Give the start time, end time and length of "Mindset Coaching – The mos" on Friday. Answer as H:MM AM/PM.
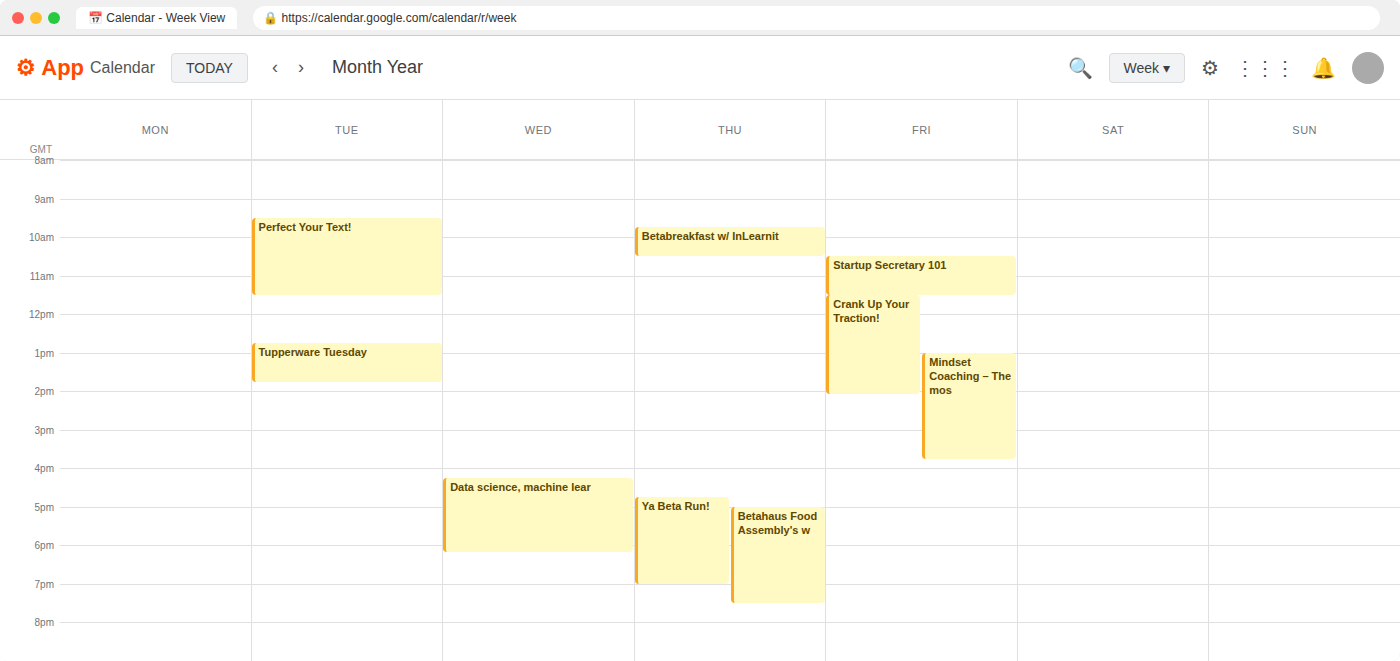
1:00 PM to 3:45 PM, 2 hours 45 minutes